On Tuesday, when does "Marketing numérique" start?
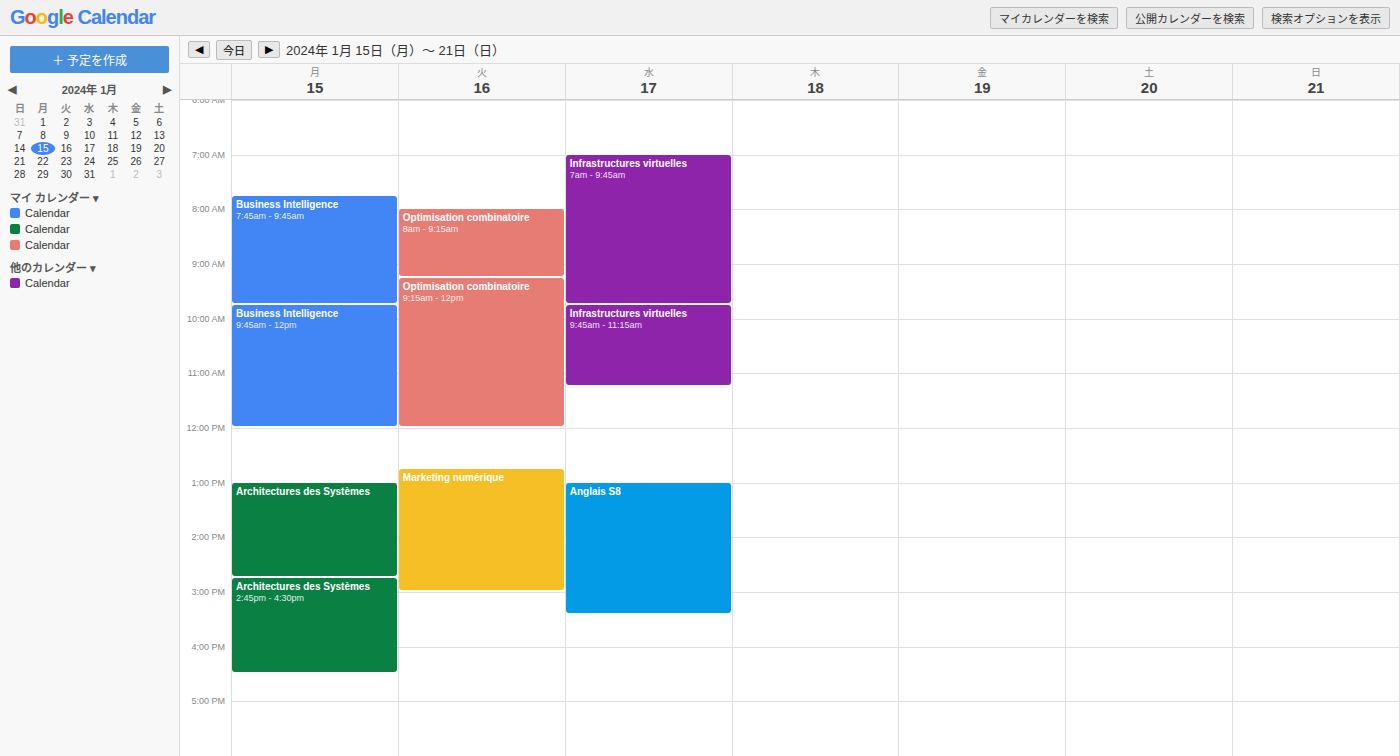
12:45 PM